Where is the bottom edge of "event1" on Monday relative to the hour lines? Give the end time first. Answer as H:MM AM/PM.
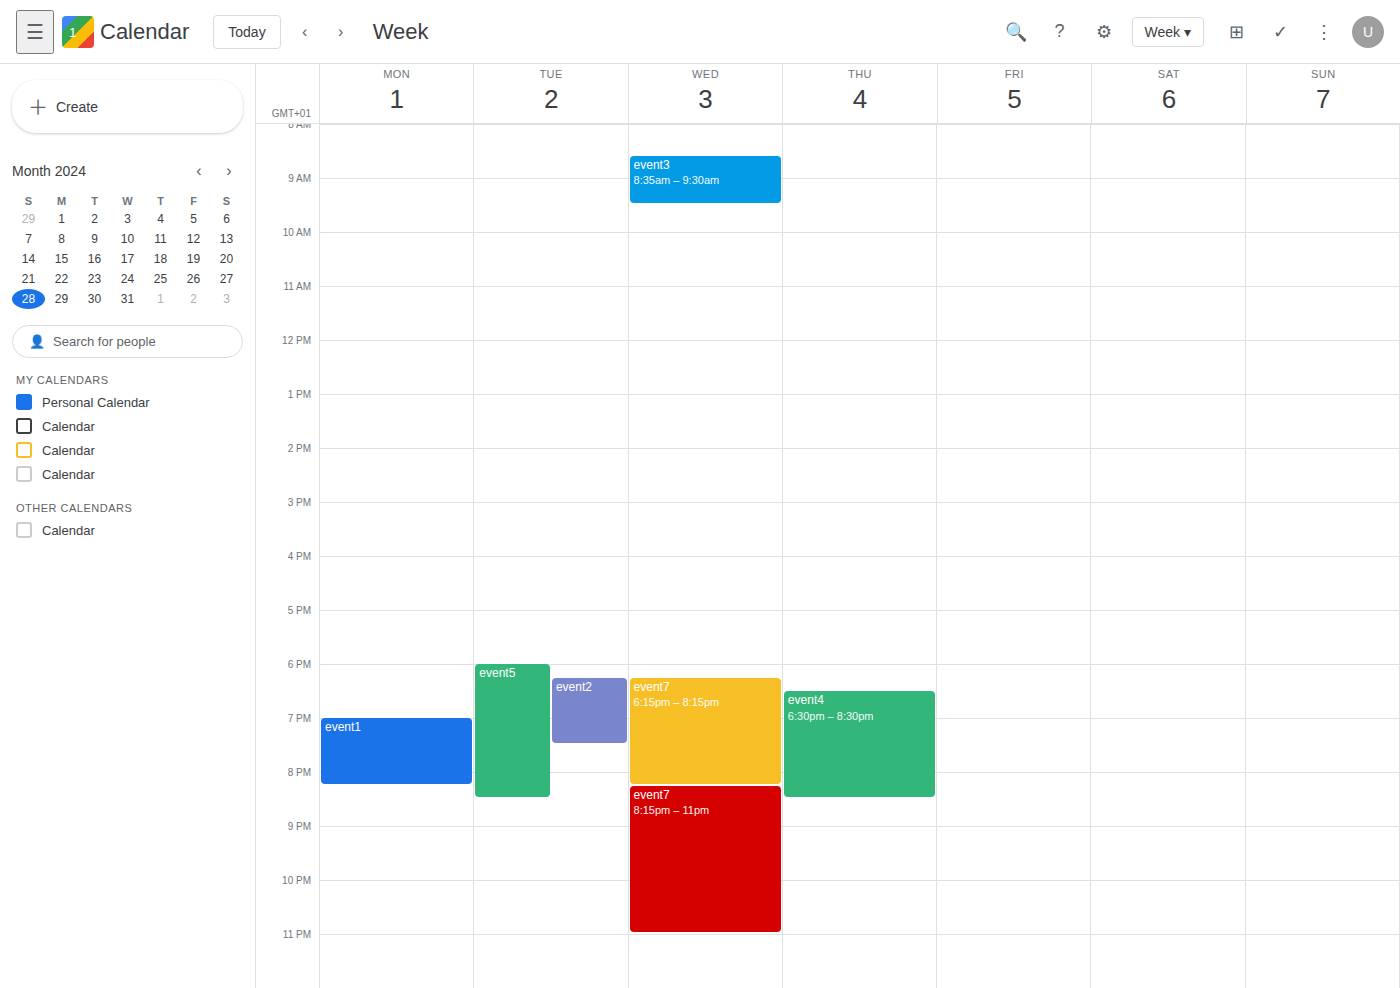
8:15 PM -- neither: a quarter of the way from the 8 PM line to the 9 PM line.